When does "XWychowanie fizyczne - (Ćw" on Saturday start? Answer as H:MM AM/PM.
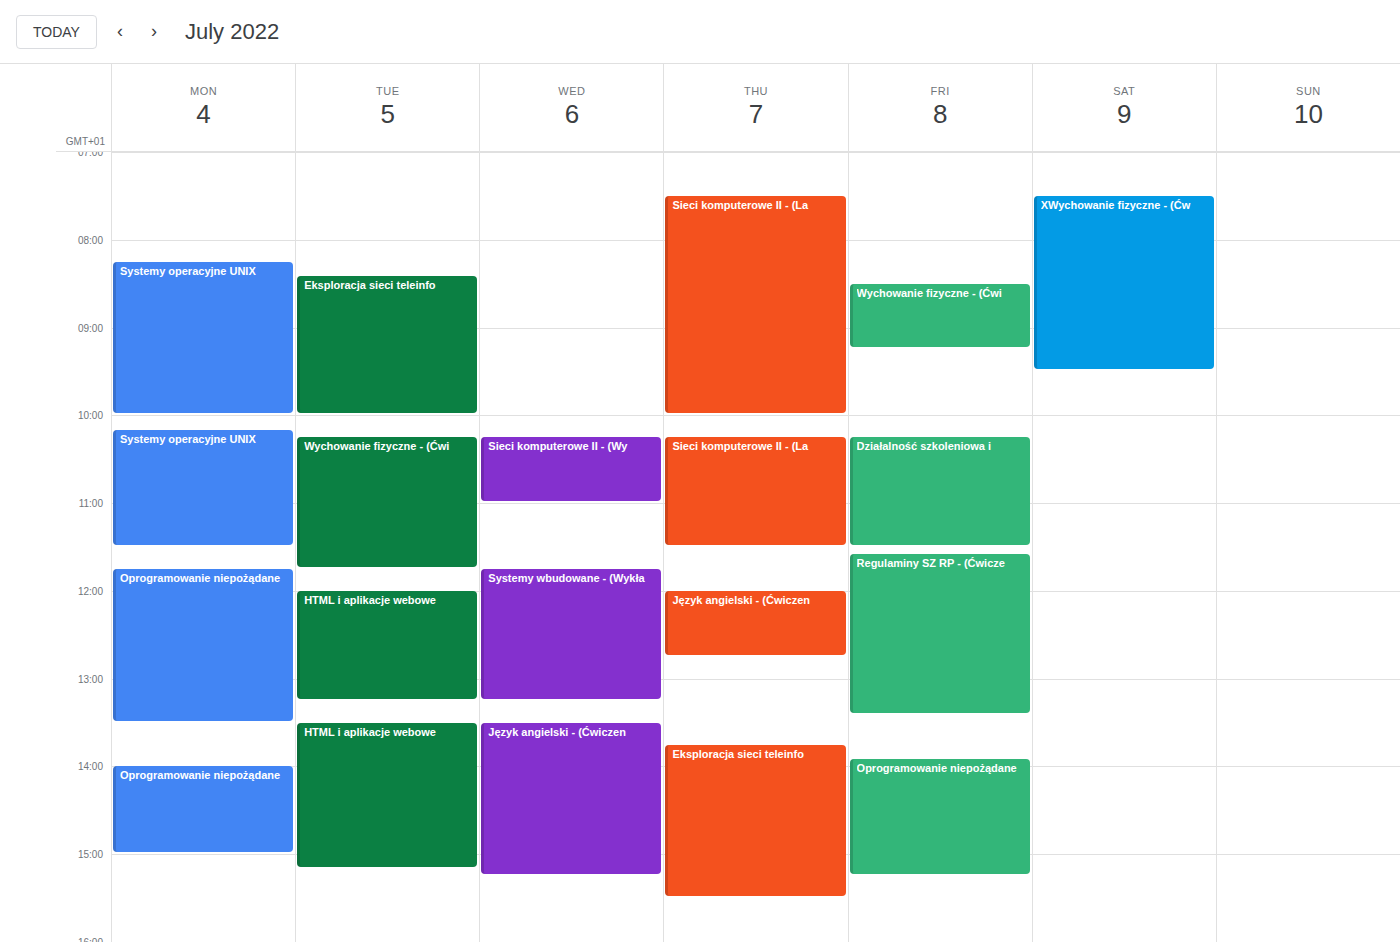
7:30 AM